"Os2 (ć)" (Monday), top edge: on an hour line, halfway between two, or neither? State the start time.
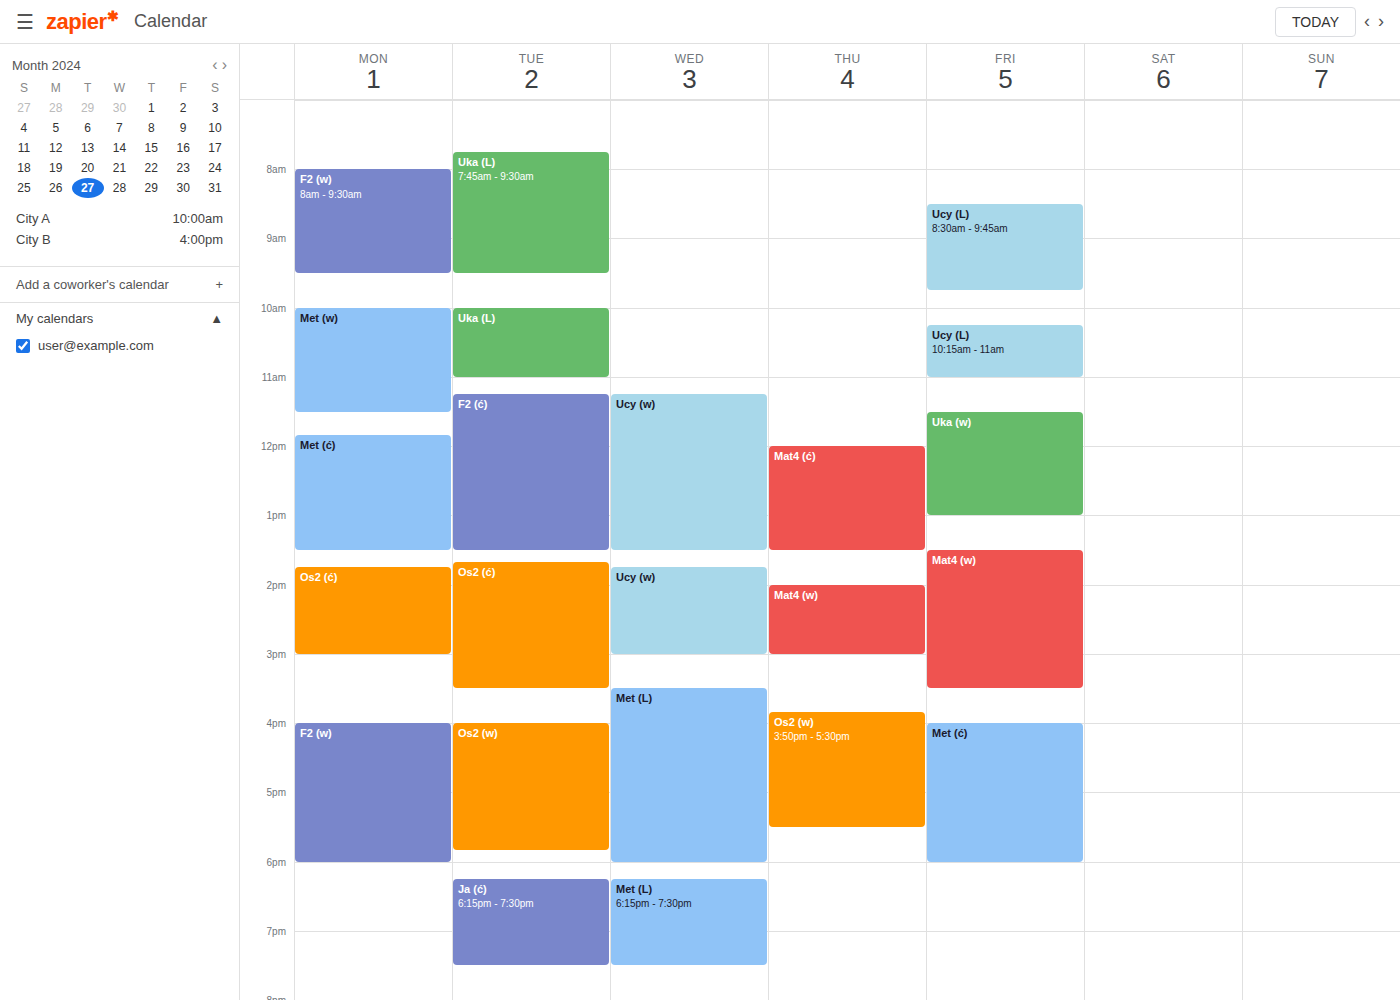
1:45 PM -- neither: three quarters of the way from the 1 PM line to the 2 PM line.